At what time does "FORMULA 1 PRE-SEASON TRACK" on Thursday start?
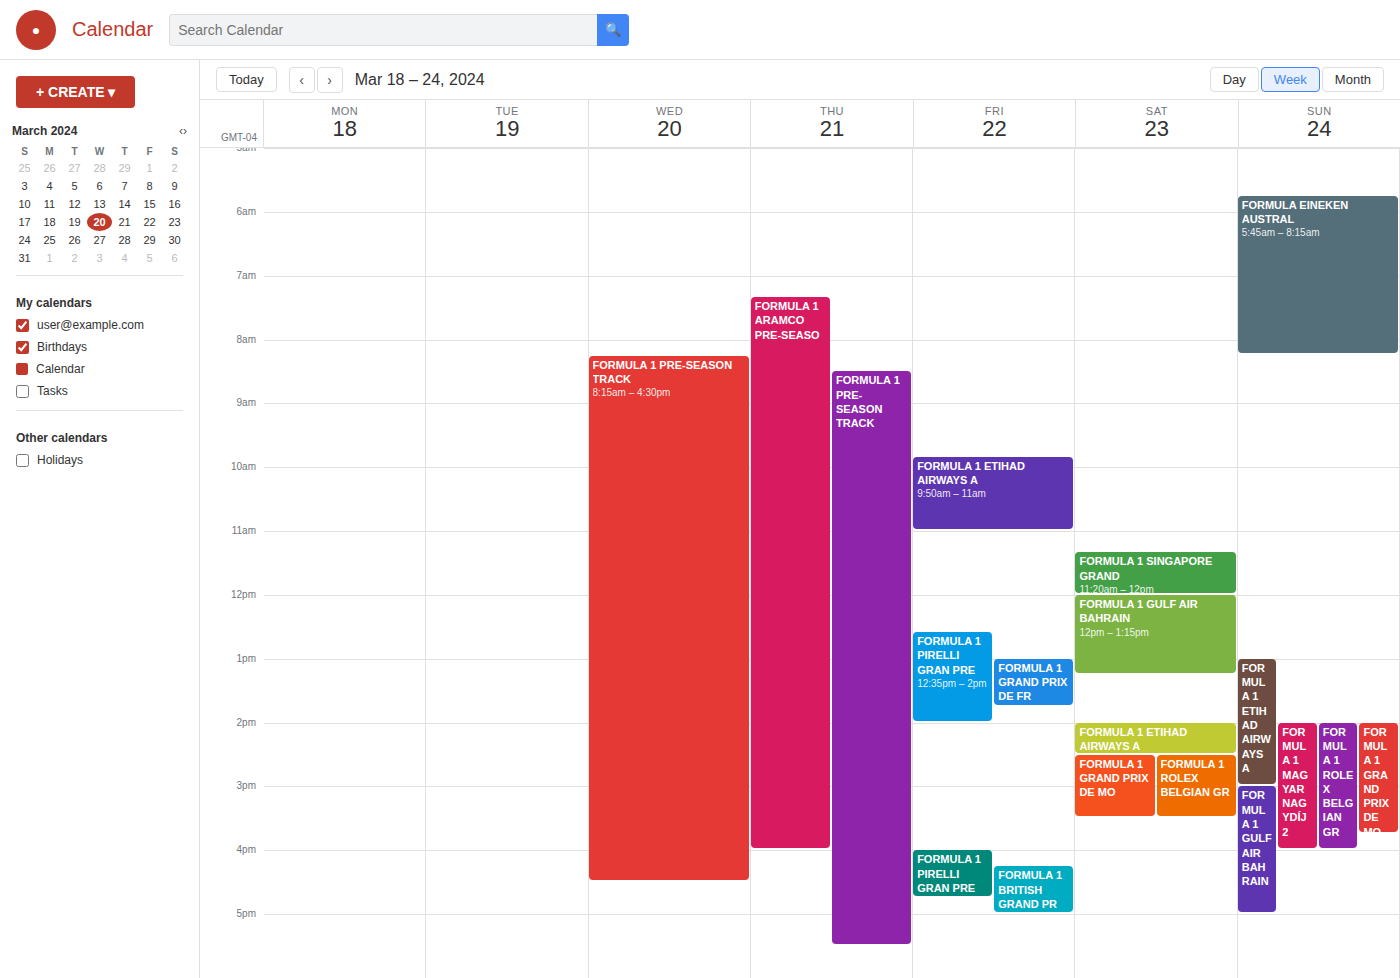
8:30 AM